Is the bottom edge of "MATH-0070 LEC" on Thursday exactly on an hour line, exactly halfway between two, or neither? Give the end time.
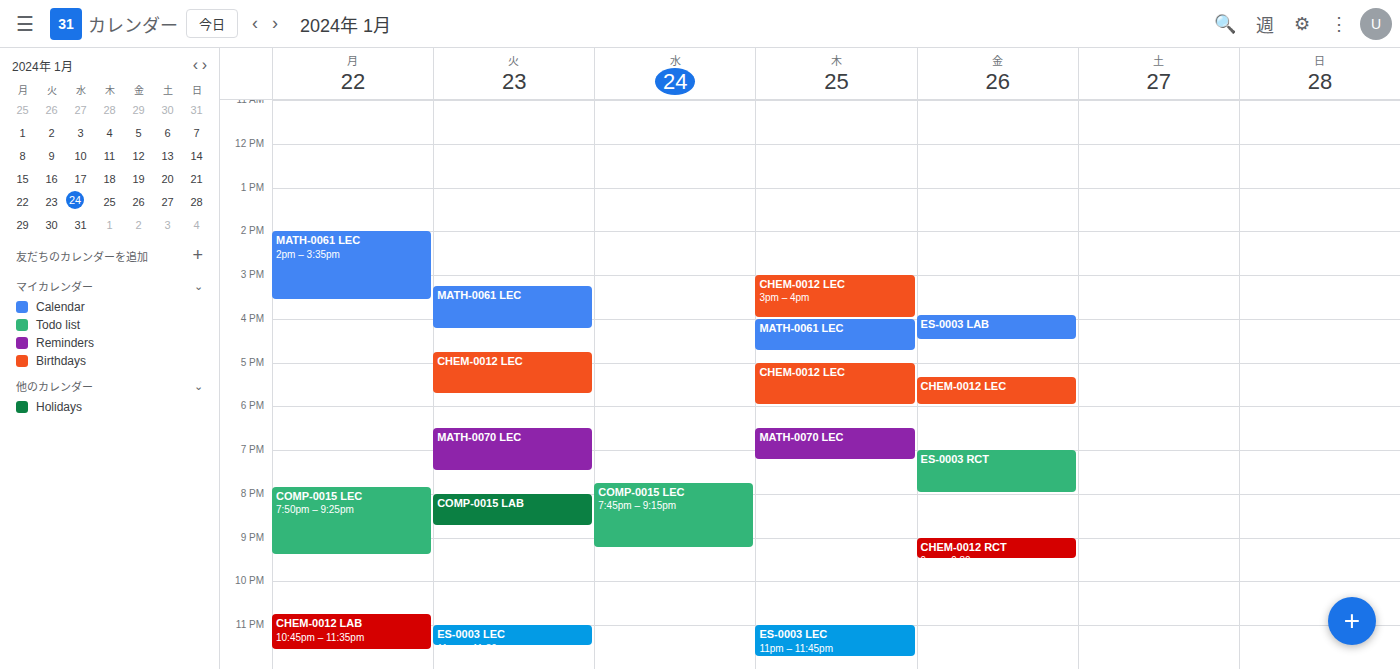
7:15 PM -- neither: a quarter of the way from the 7 PM line to the 8 PM line.